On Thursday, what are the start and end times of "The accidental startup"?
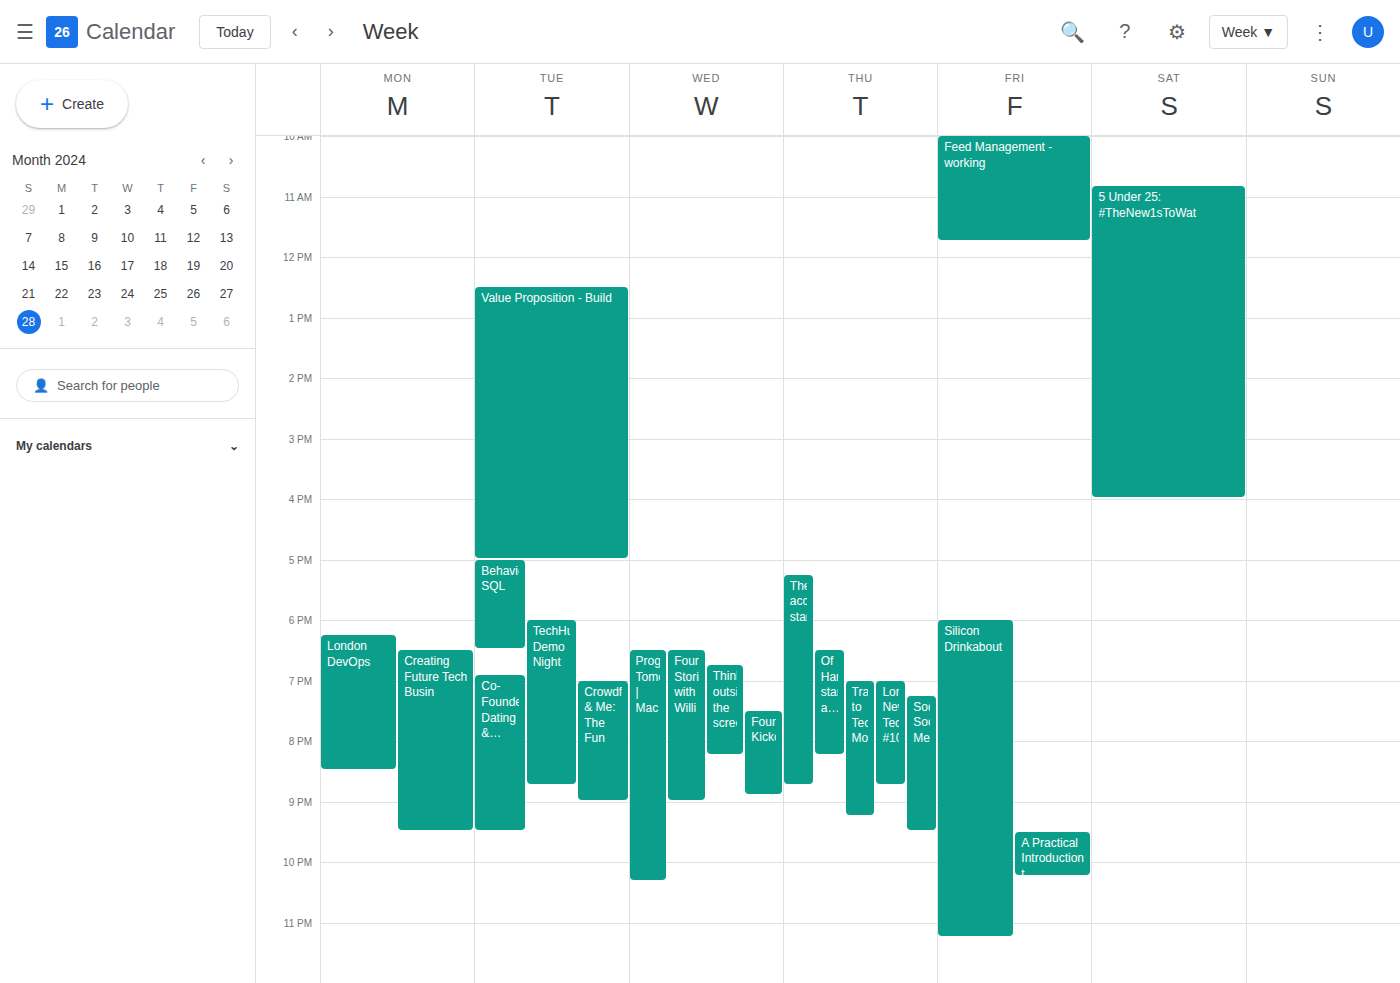
17:15 to 20:45